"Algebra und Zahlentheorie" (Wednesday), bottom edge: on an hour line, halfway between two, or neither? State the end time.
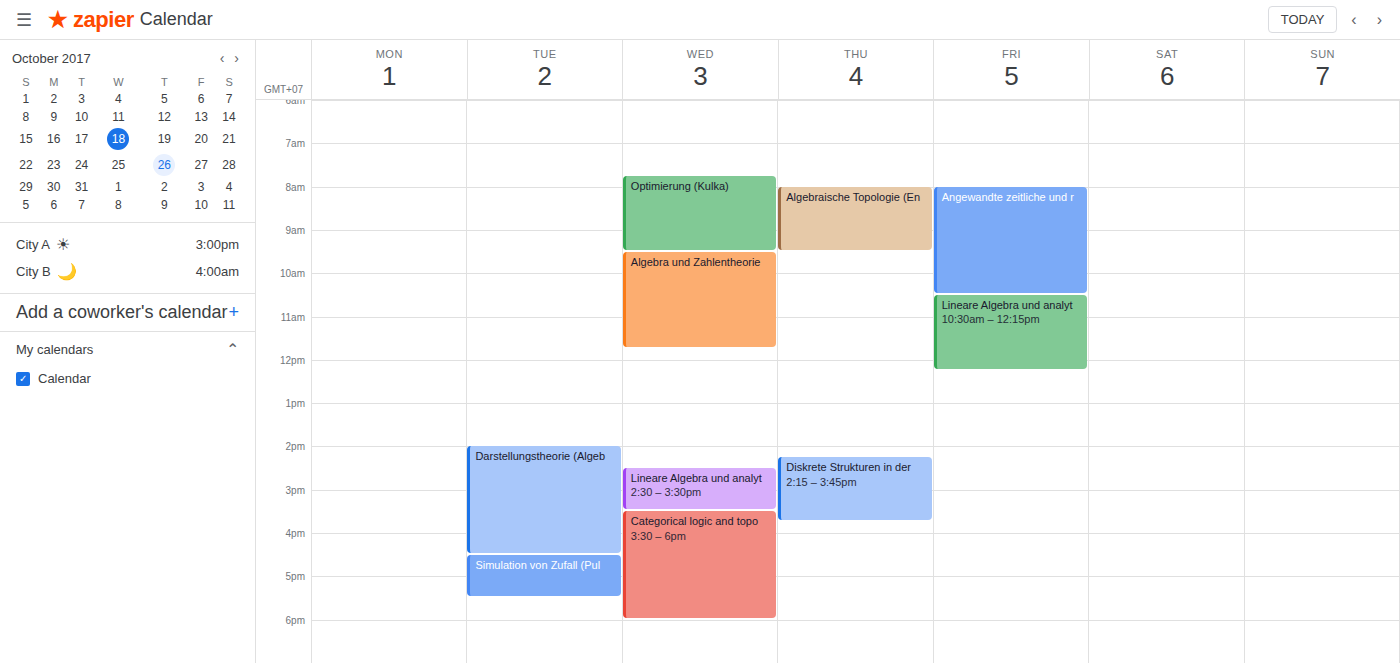
11:45 -- neither: three quarters of the way from the 11:00 line to the 12:00 line.